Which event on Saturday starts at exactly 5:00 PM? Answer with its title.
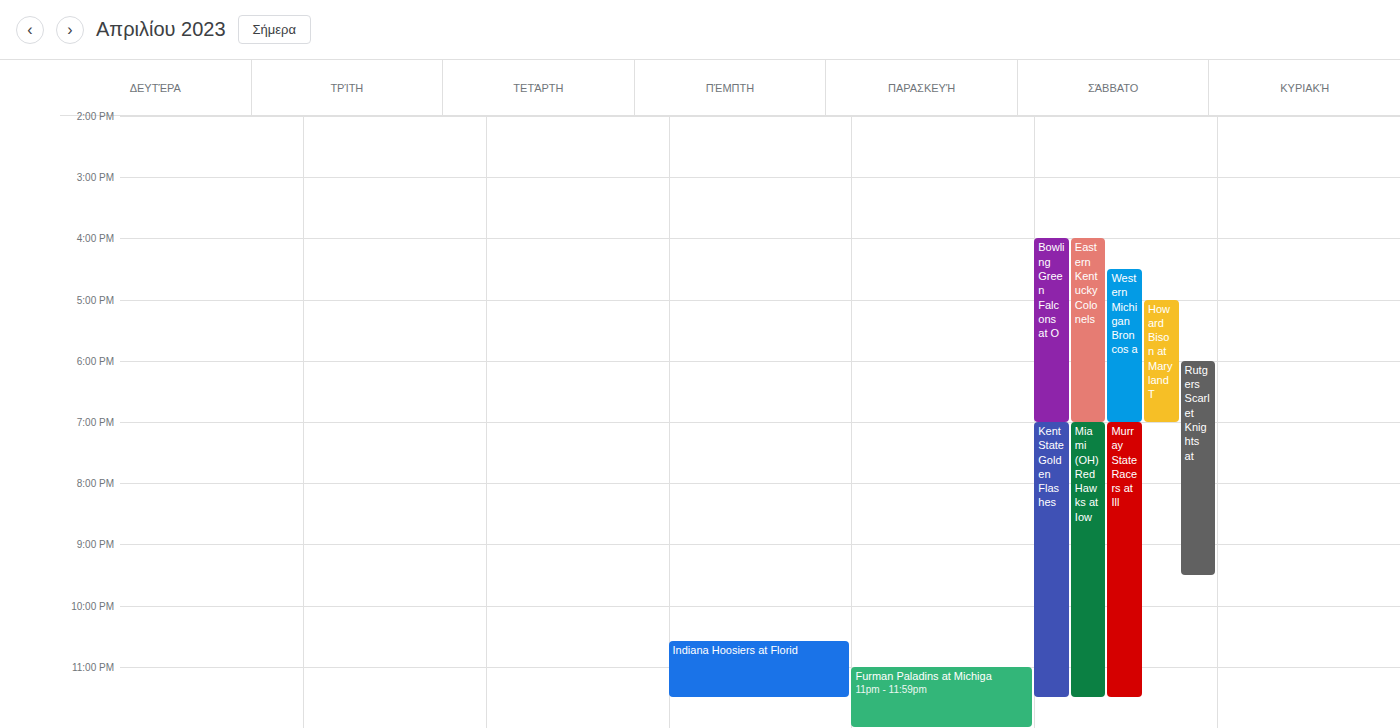
"Howard Bison at Maryland T"